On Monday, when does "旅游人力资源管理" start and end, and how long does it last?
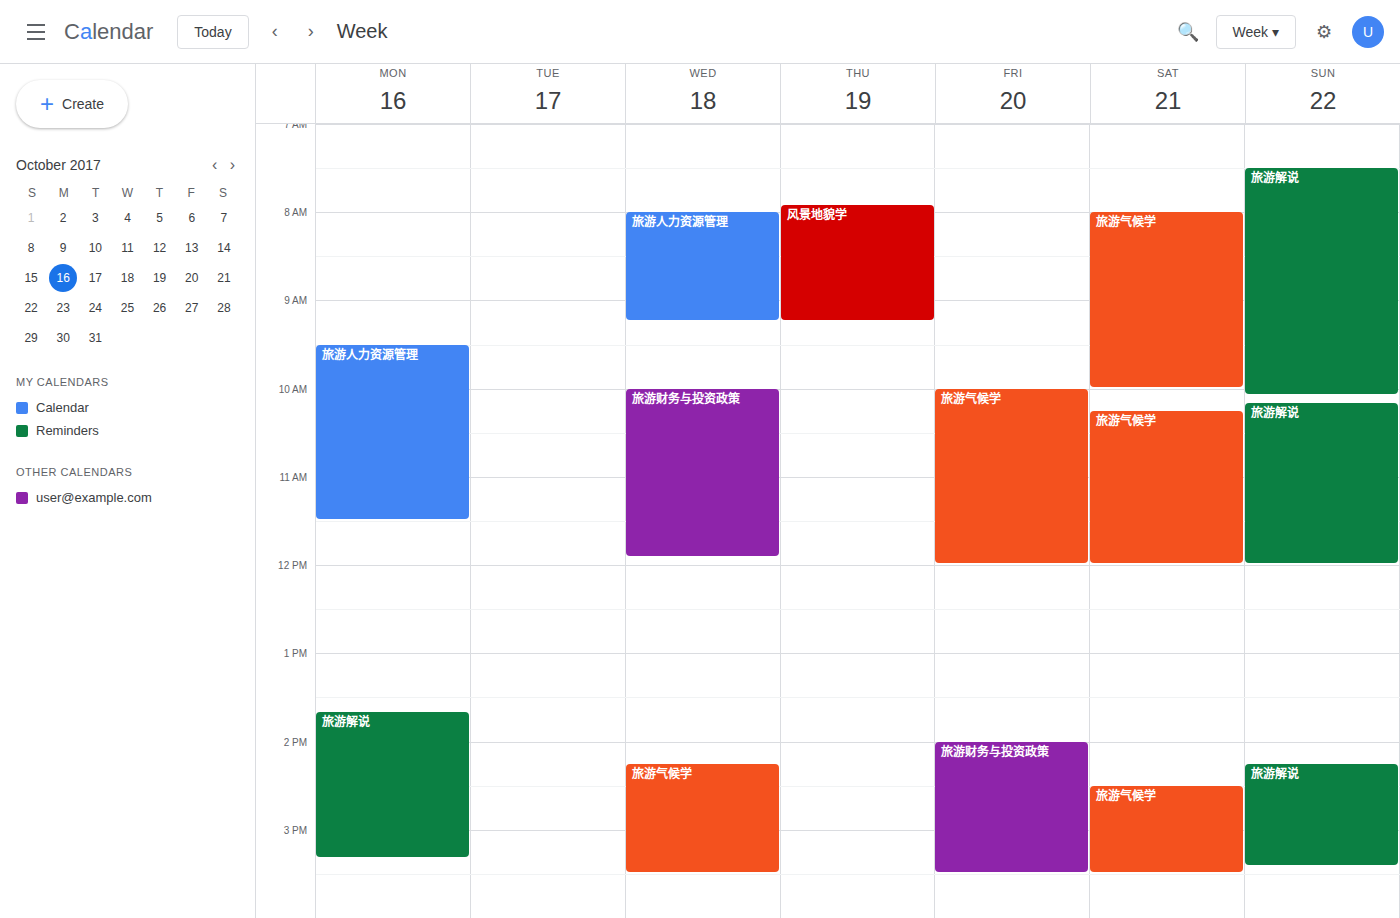
9:30 AM to 11:30 AM, 2 hours